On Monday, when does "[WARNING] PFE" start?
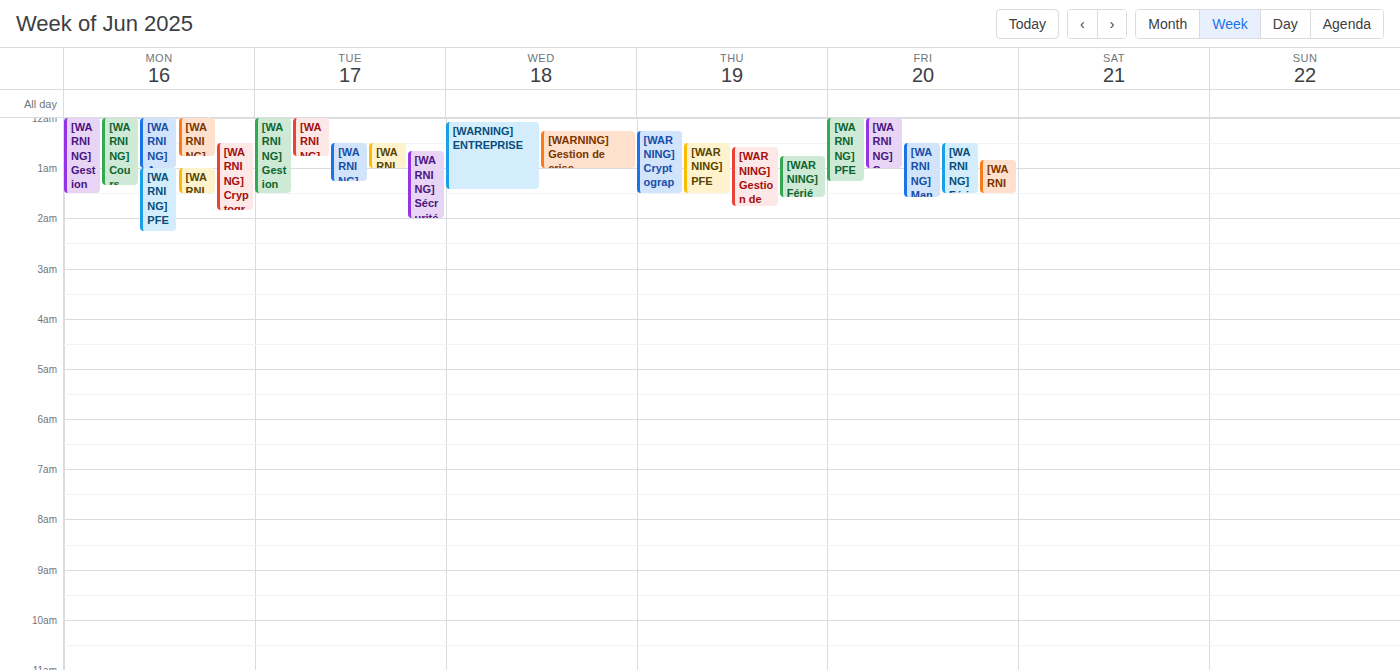
01:00